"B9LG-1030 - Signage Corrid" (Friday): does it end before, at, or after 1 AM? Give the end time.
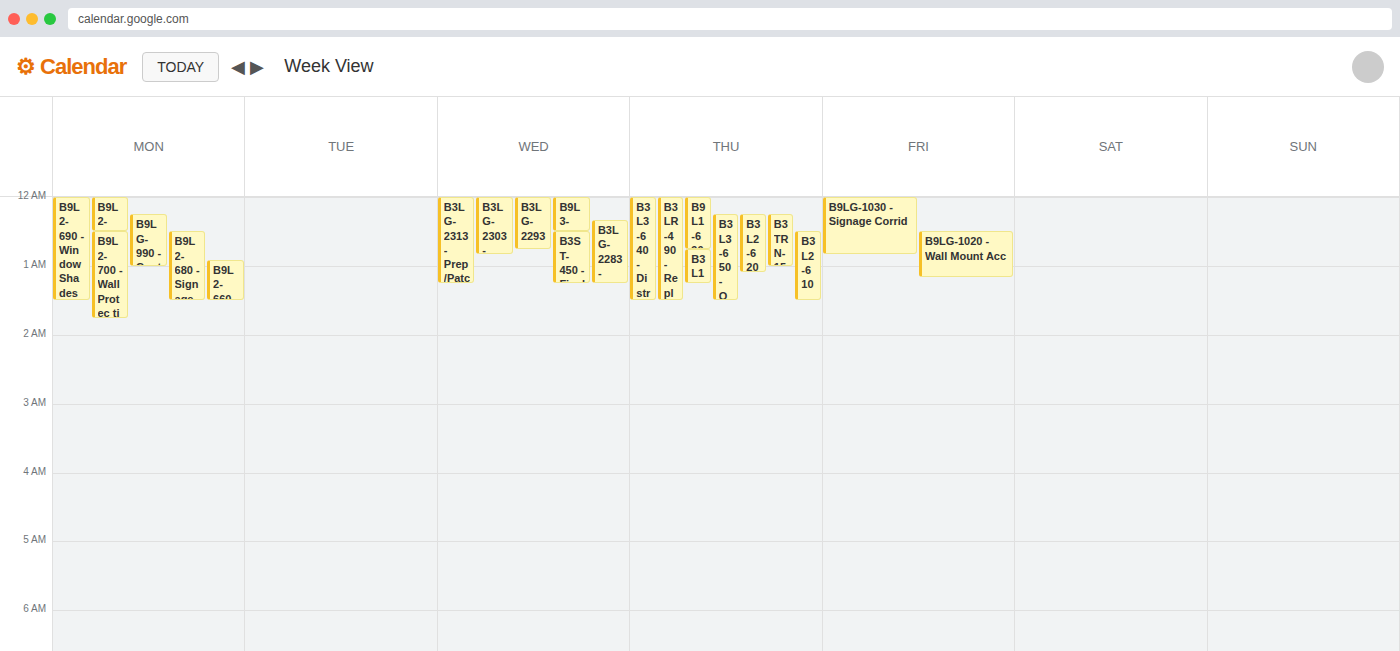
12:50 AM -- before 1 AM, 10 minutes above the 1 AM line.